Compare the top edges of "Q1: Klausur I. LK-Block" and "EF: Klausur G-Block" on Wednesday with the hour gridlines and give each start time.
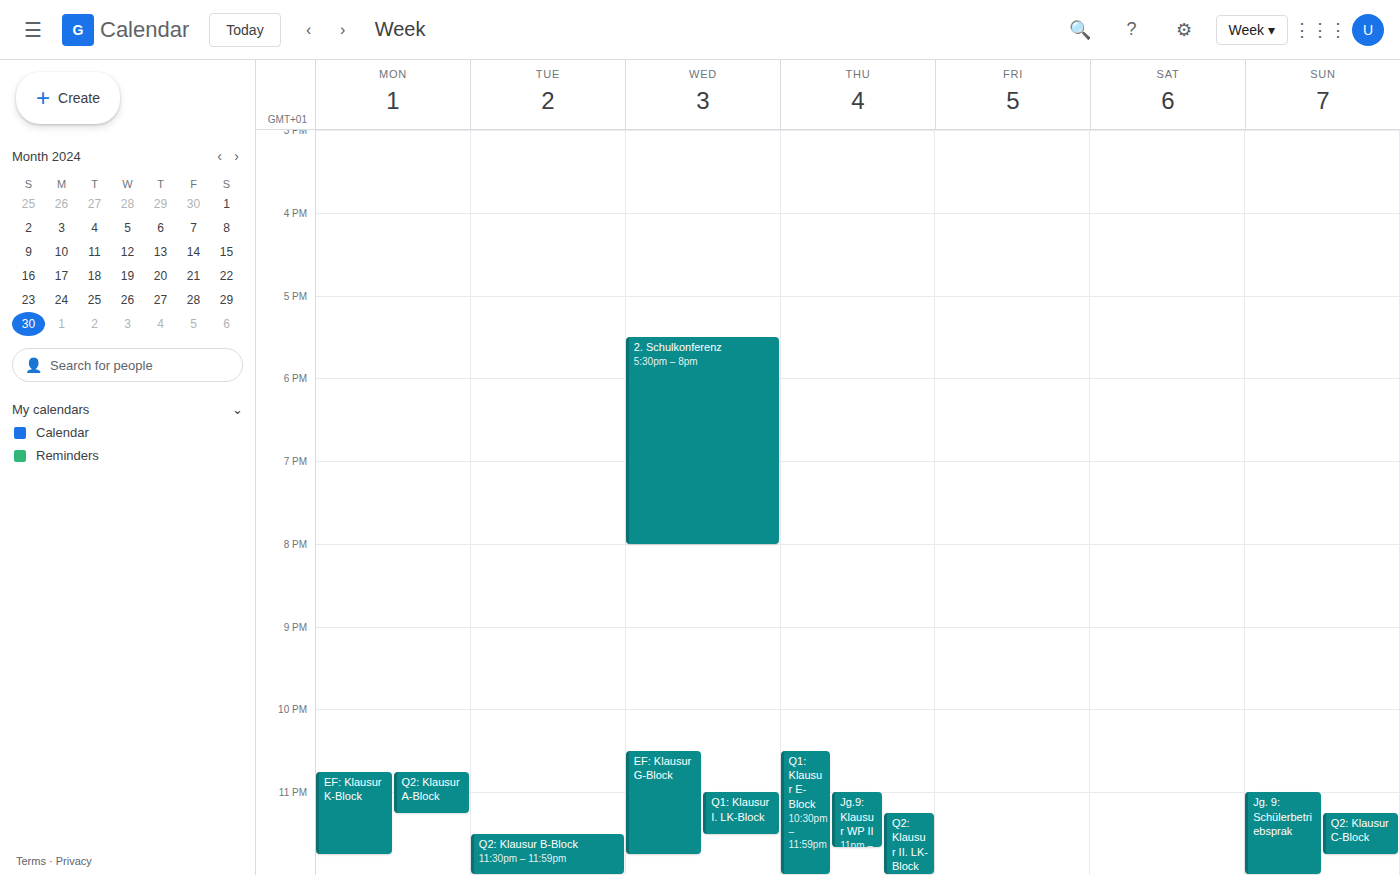
"Q1: Klausur I. LK-Block": 11:00 PM, exactly on the 11 PM line. "EF: Klausur G-Block": 10:30 PM, halfway between the 10 PM and 11 PM lines.